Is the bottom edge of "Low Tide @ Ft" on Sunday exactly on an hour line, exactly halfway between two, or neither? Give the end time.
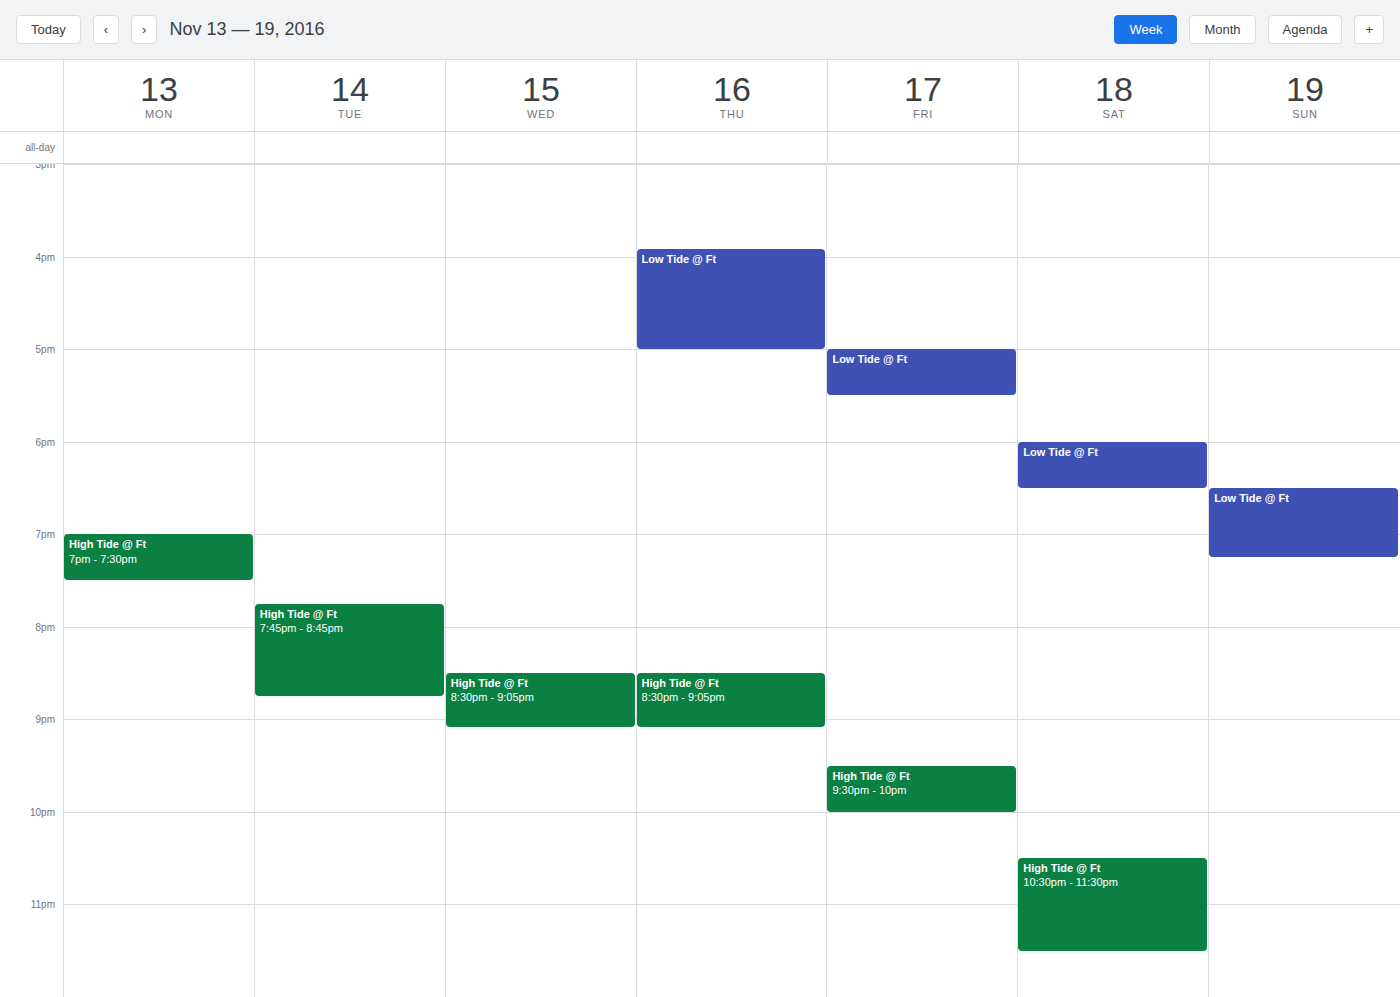
7:15 PM -- neither: a quarter of the way from the 7 PM line to the 8 PM line.